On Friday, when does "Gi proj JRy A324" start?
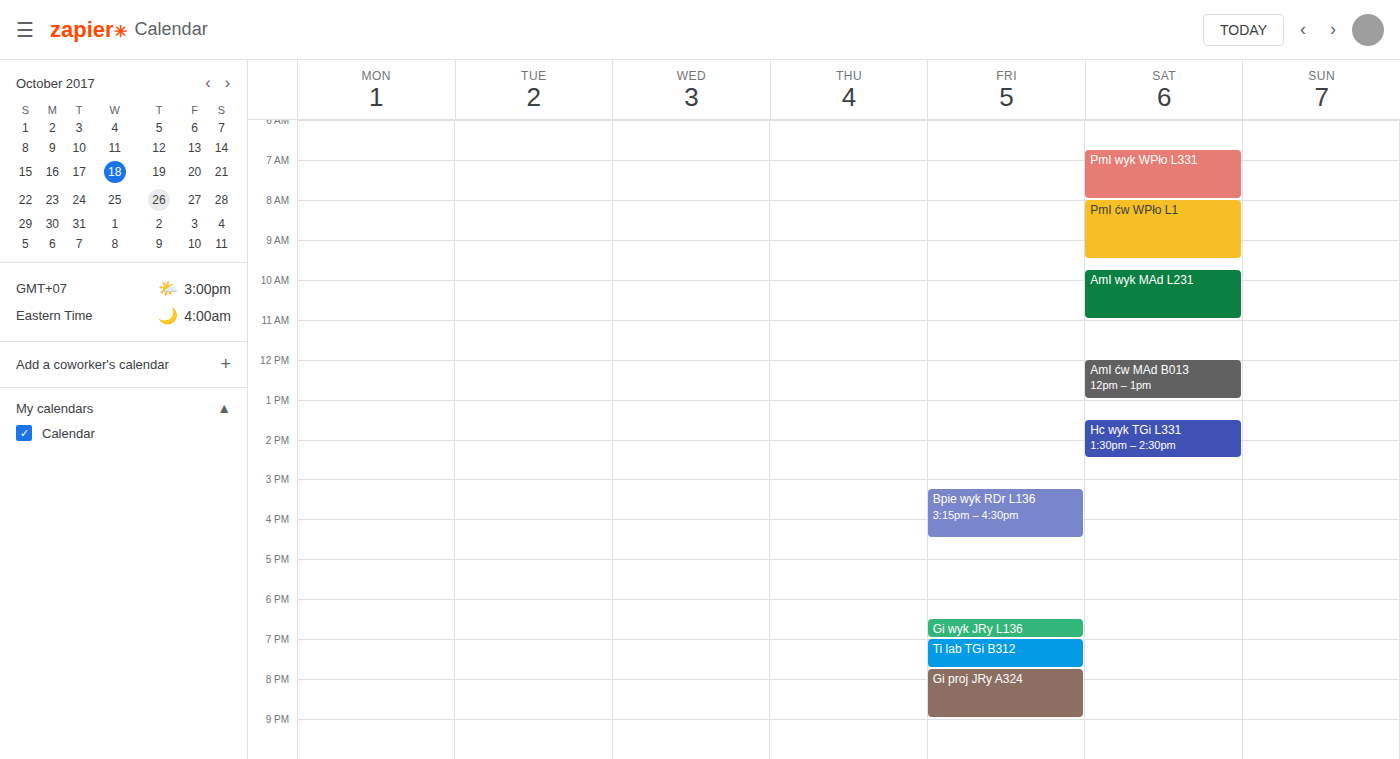
7:45 PM